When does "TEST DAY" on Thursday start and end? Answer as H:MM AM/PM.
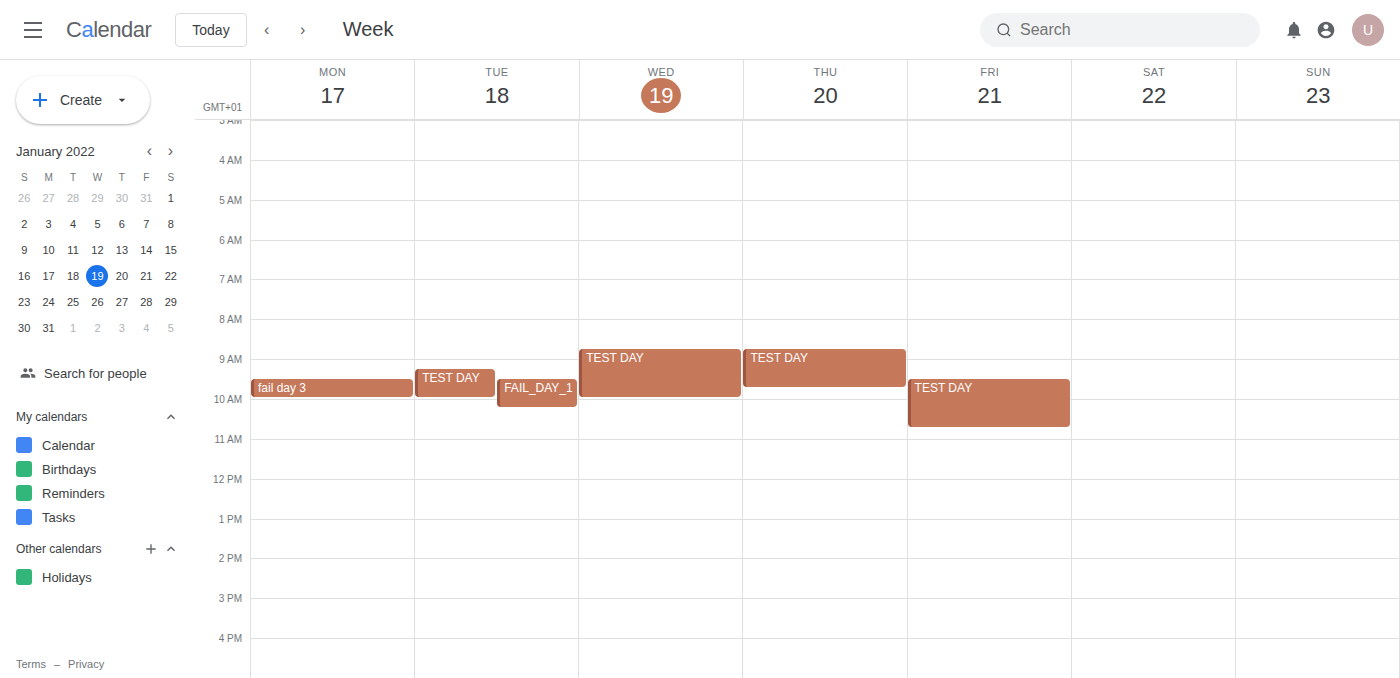
8:45 AM to 9:45 AM